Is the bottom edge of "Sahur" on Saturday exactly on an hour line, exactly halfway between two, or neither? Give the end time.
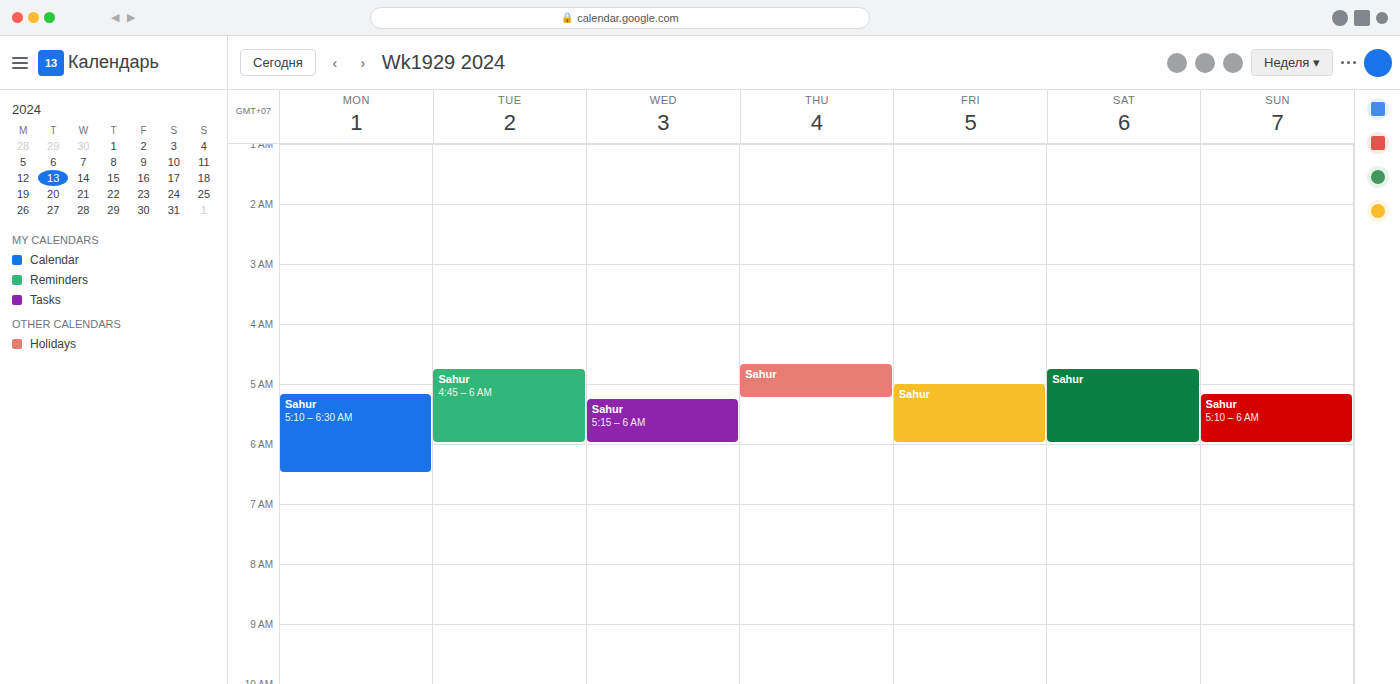
06:00 -- exactly on the 06:00 line.